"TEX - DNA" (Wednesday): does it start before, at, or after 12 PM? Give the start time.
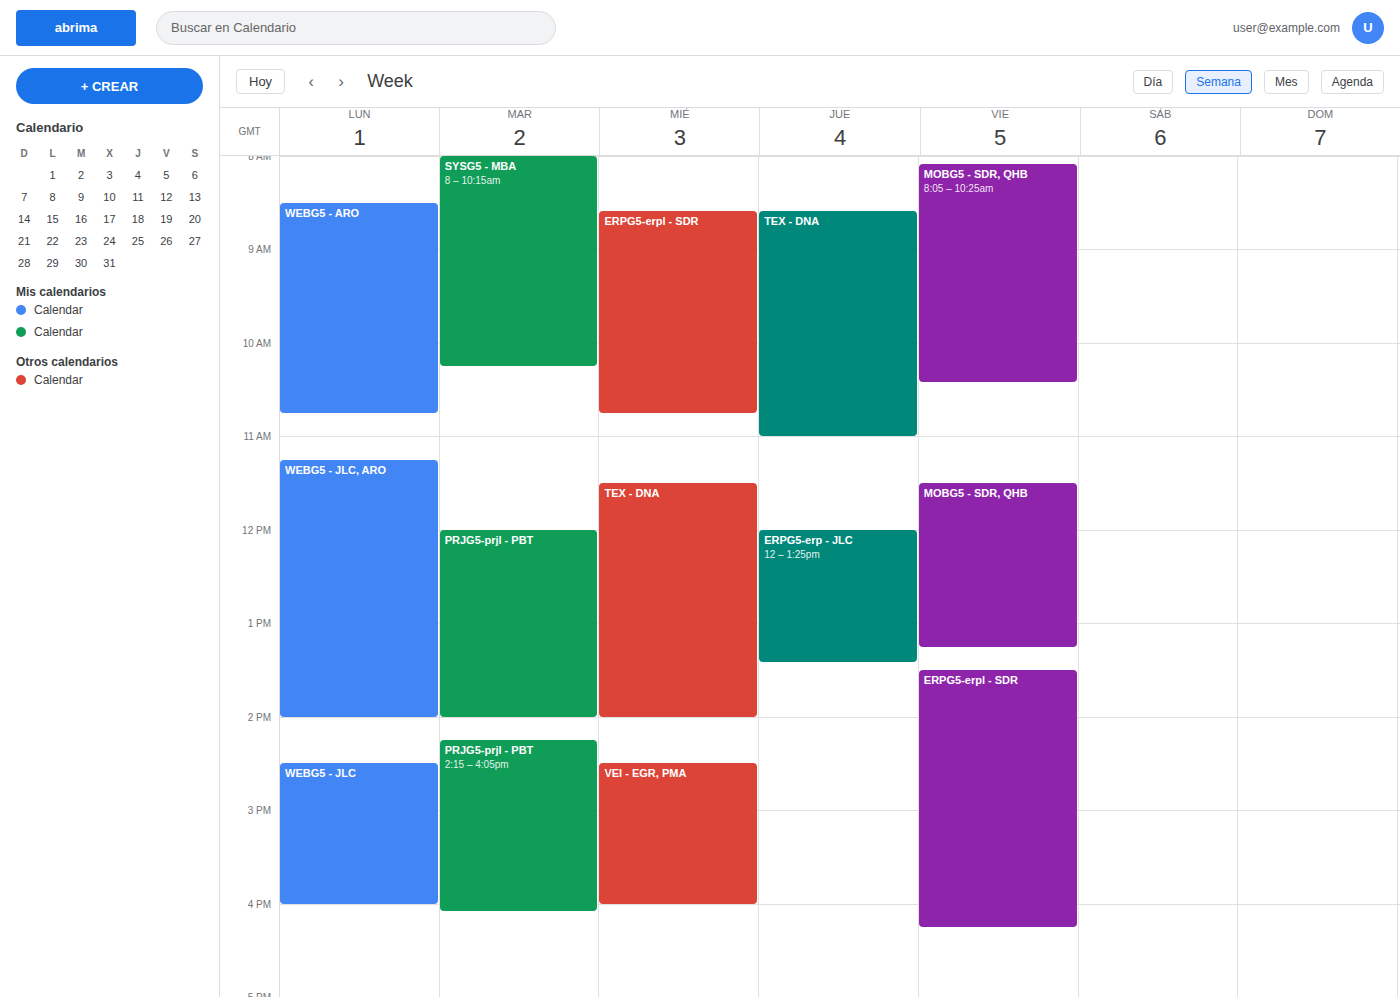
11:30 AM -- before 12 PM, 30 minutes above the 12 PM line.